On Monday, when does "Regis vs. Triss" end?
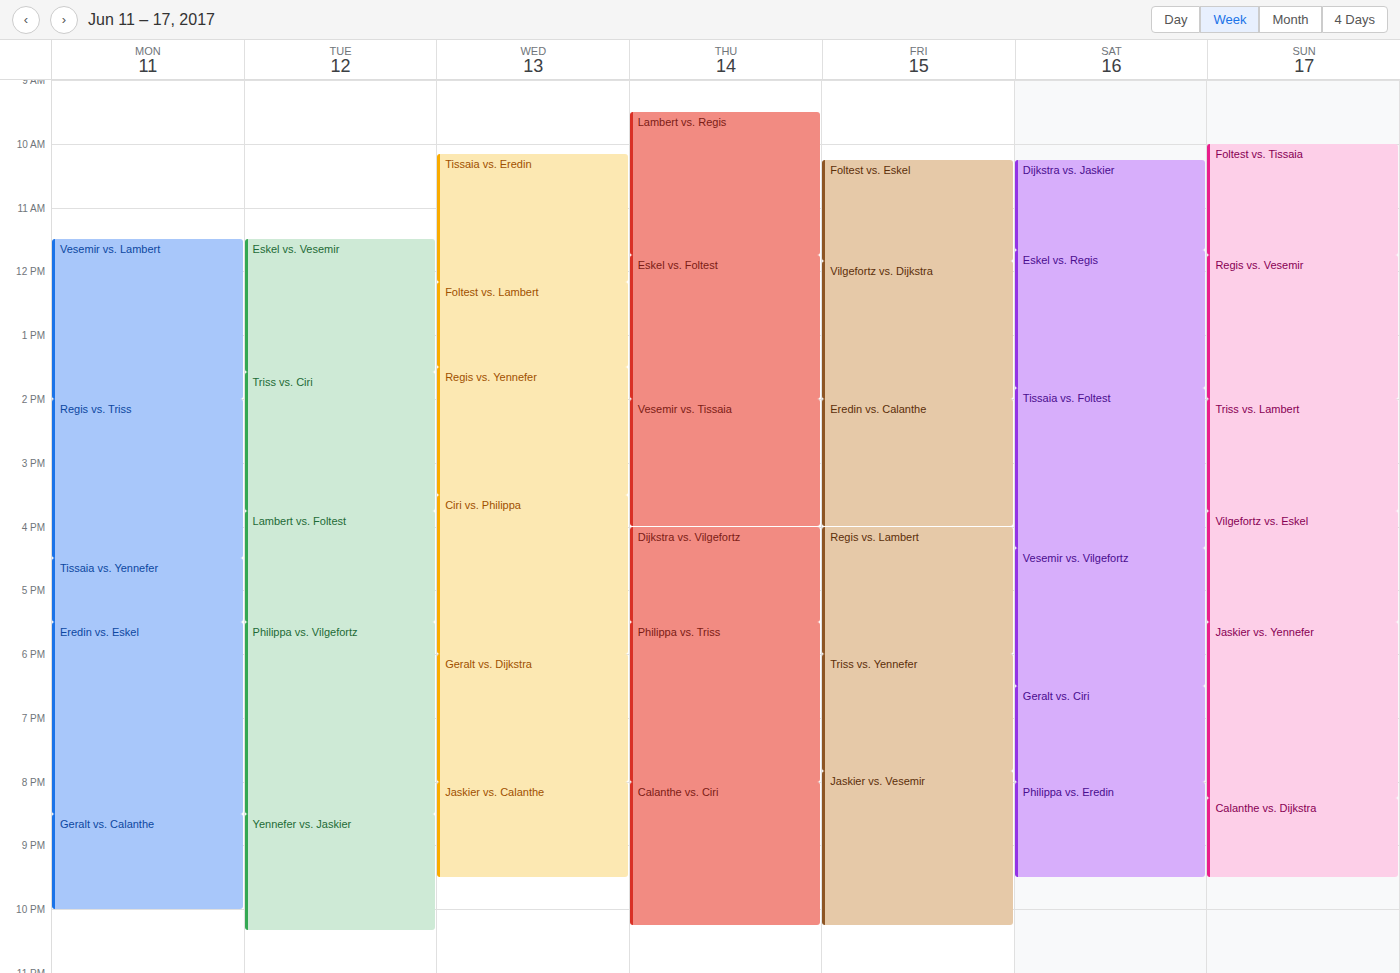
4:30 PM